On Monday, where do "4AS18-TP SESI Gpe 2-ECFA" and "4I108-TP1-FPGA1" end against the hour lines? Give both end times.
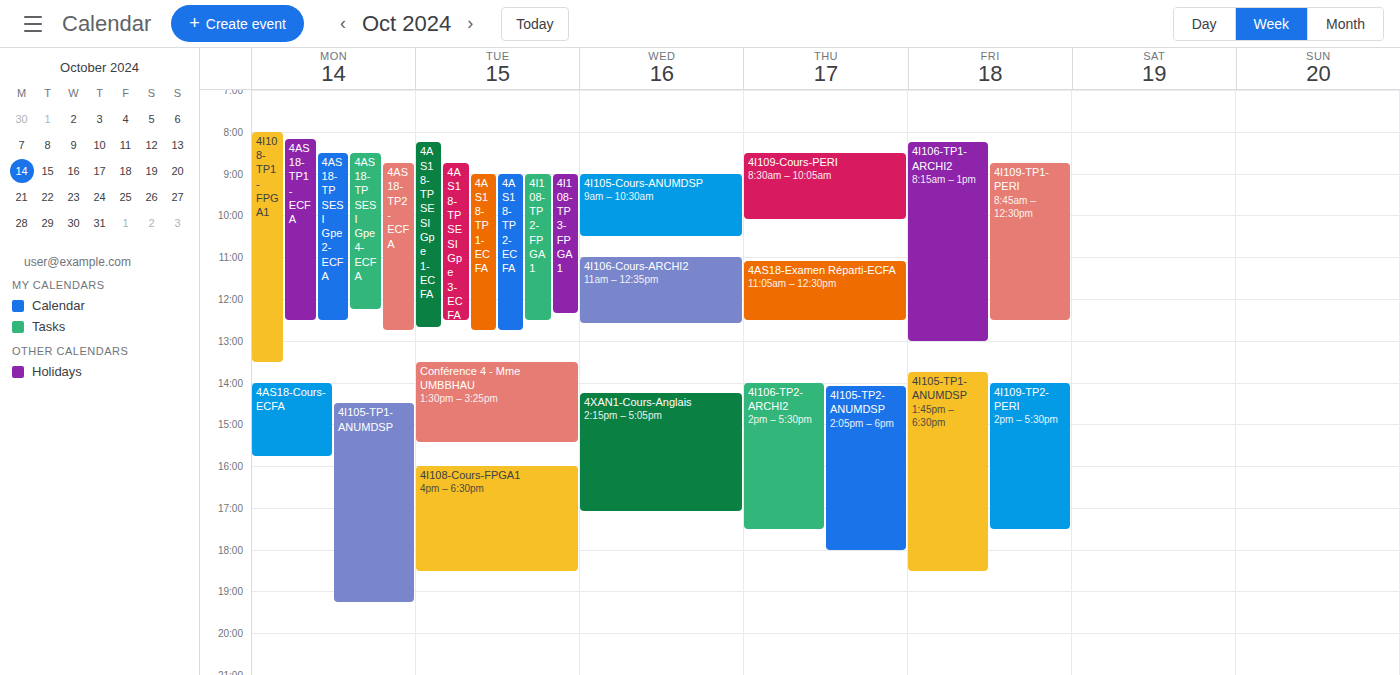
"4AS18-TP SESI Gpe 2-ECFA": 12:30 PM, halfway between the 12 PM and 1 PM lines. "4I108-TP1-FPGA1": 1:30 PM, halfway between the 1 PM and 2 PM lines.